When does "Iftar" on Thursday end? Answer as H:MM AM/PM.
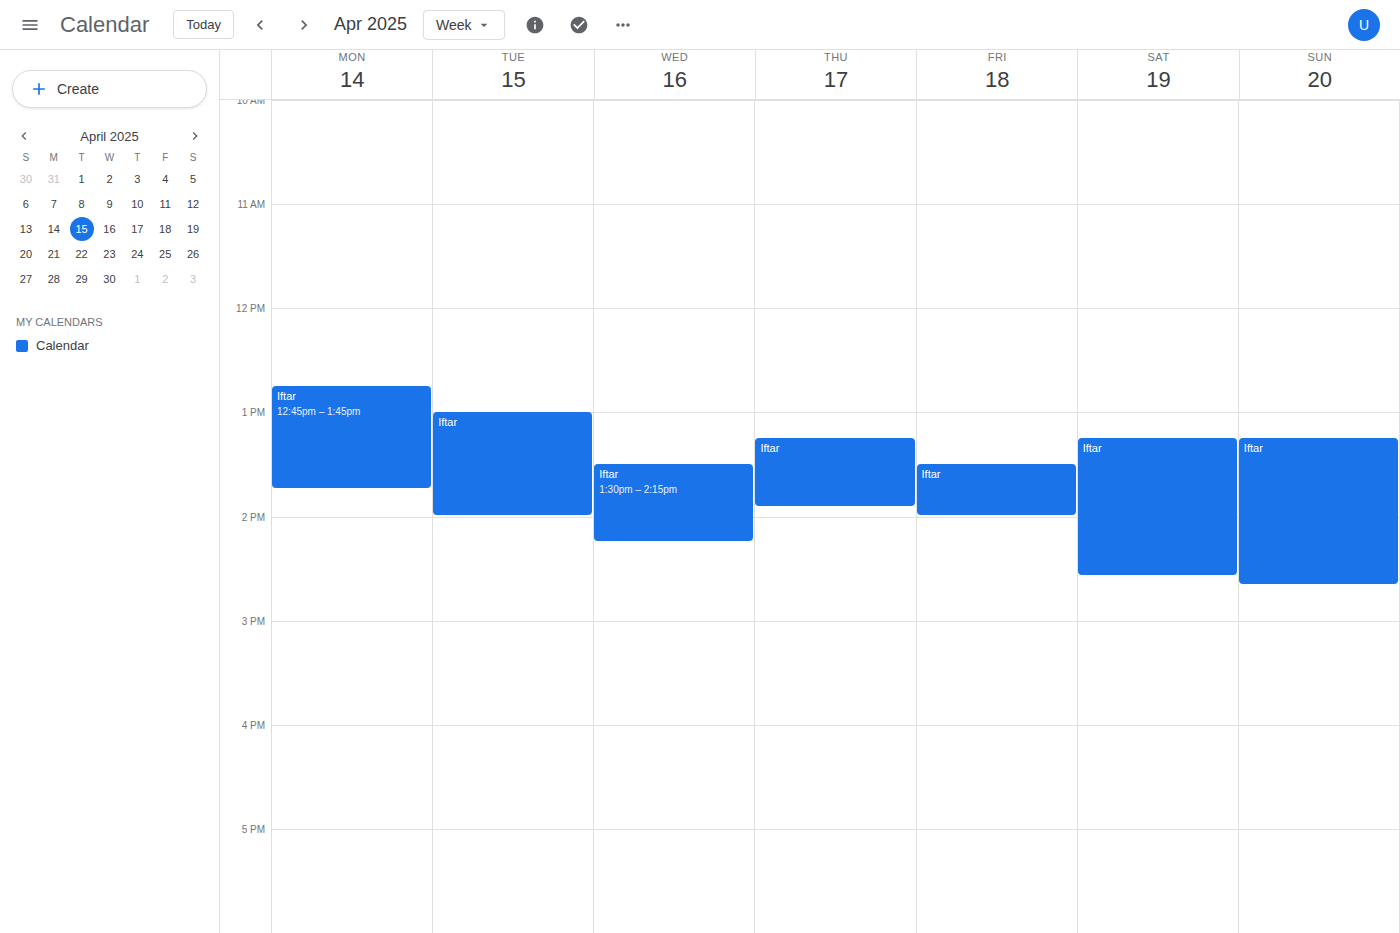
1:55 PM